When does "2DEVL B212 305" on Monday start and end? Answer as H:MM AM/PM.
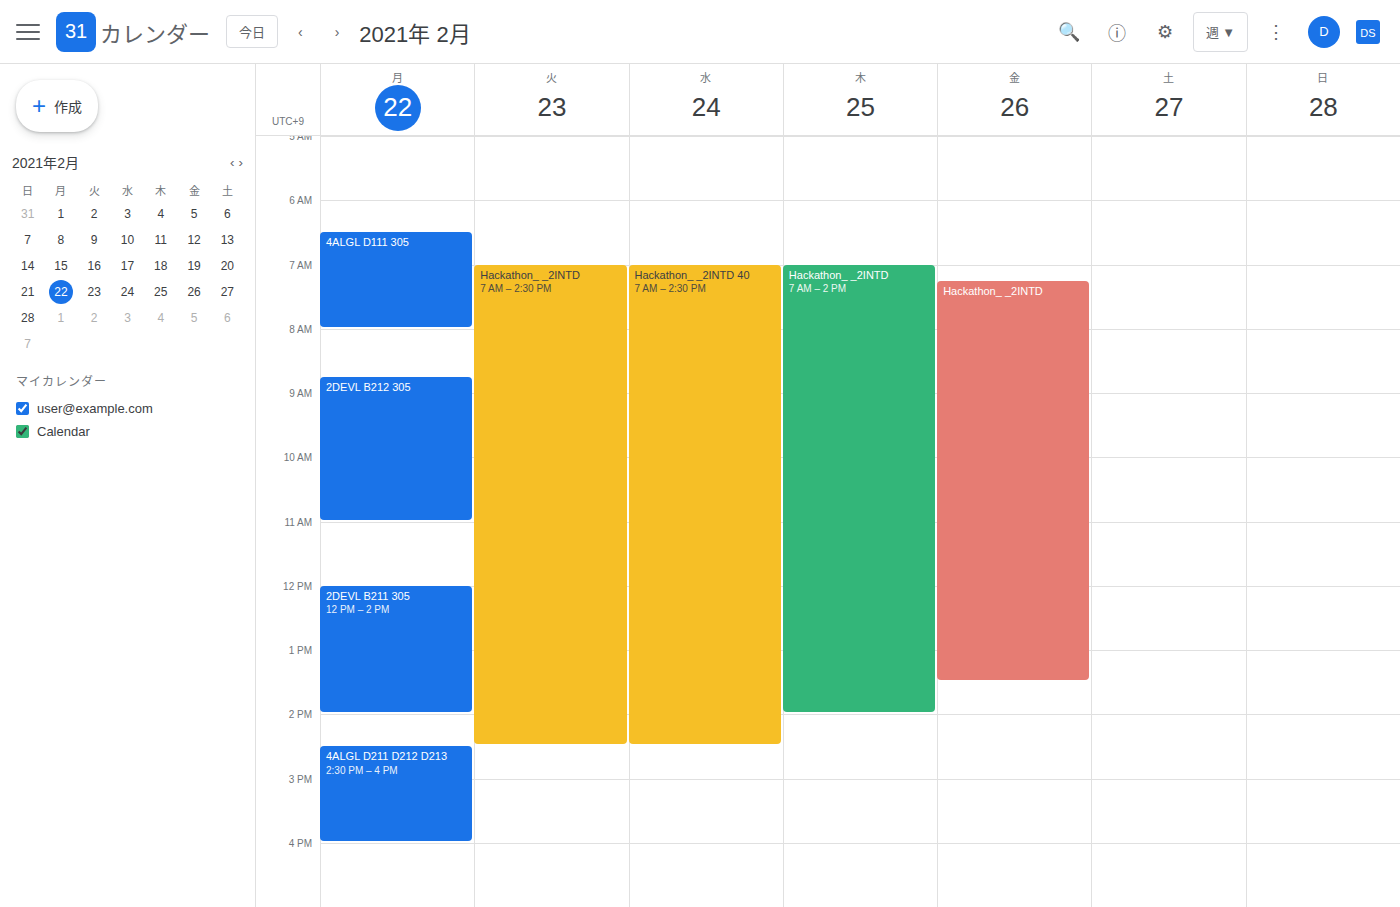
8:45 AM to 11:00 AM